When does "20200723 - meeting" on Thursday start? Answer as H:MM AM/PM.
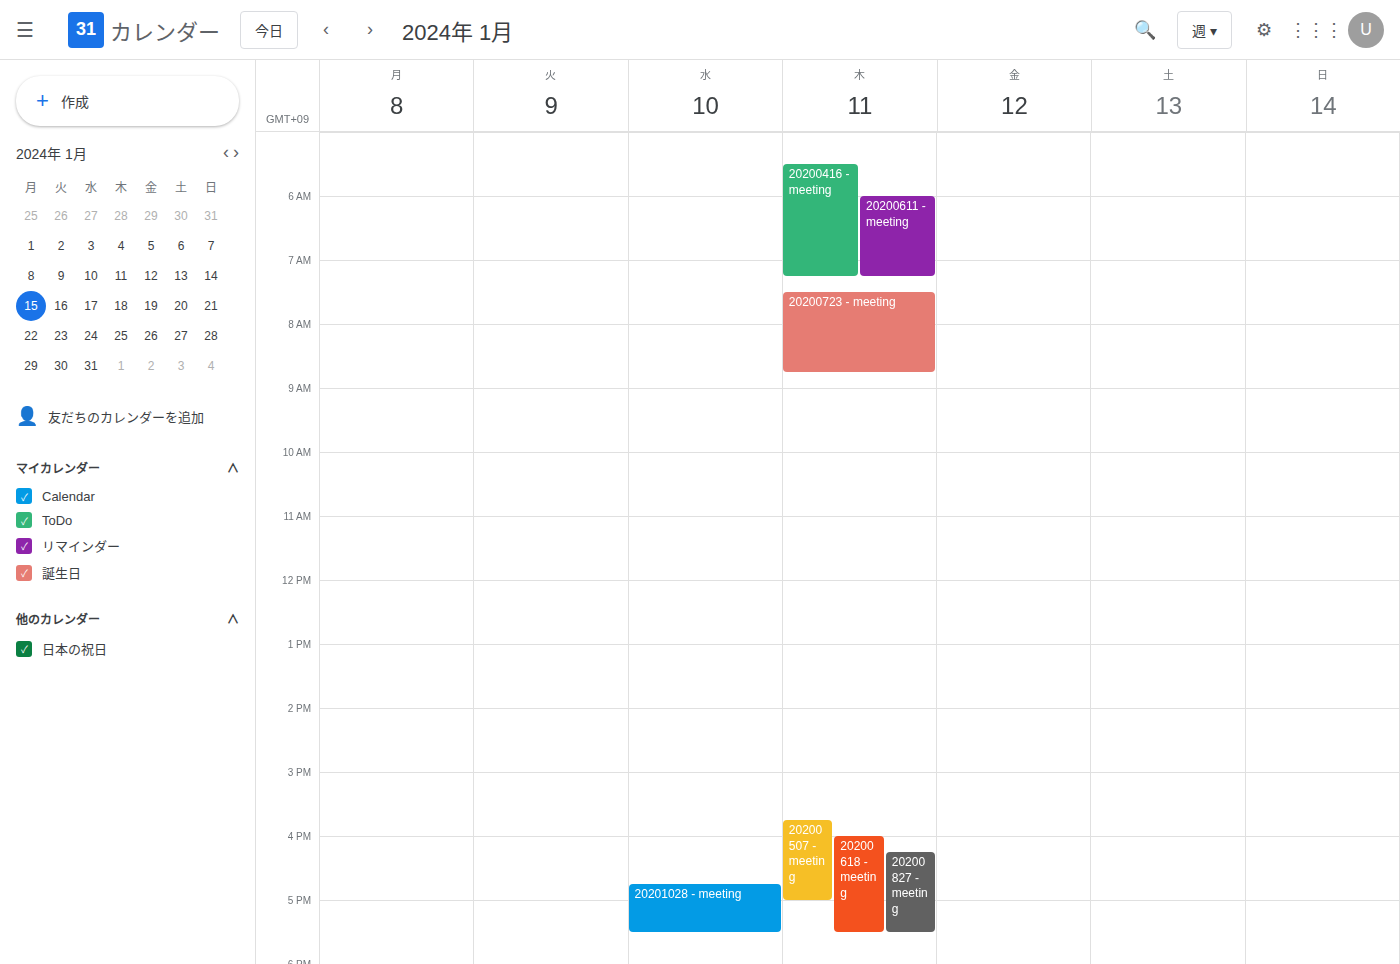
7:30 AM